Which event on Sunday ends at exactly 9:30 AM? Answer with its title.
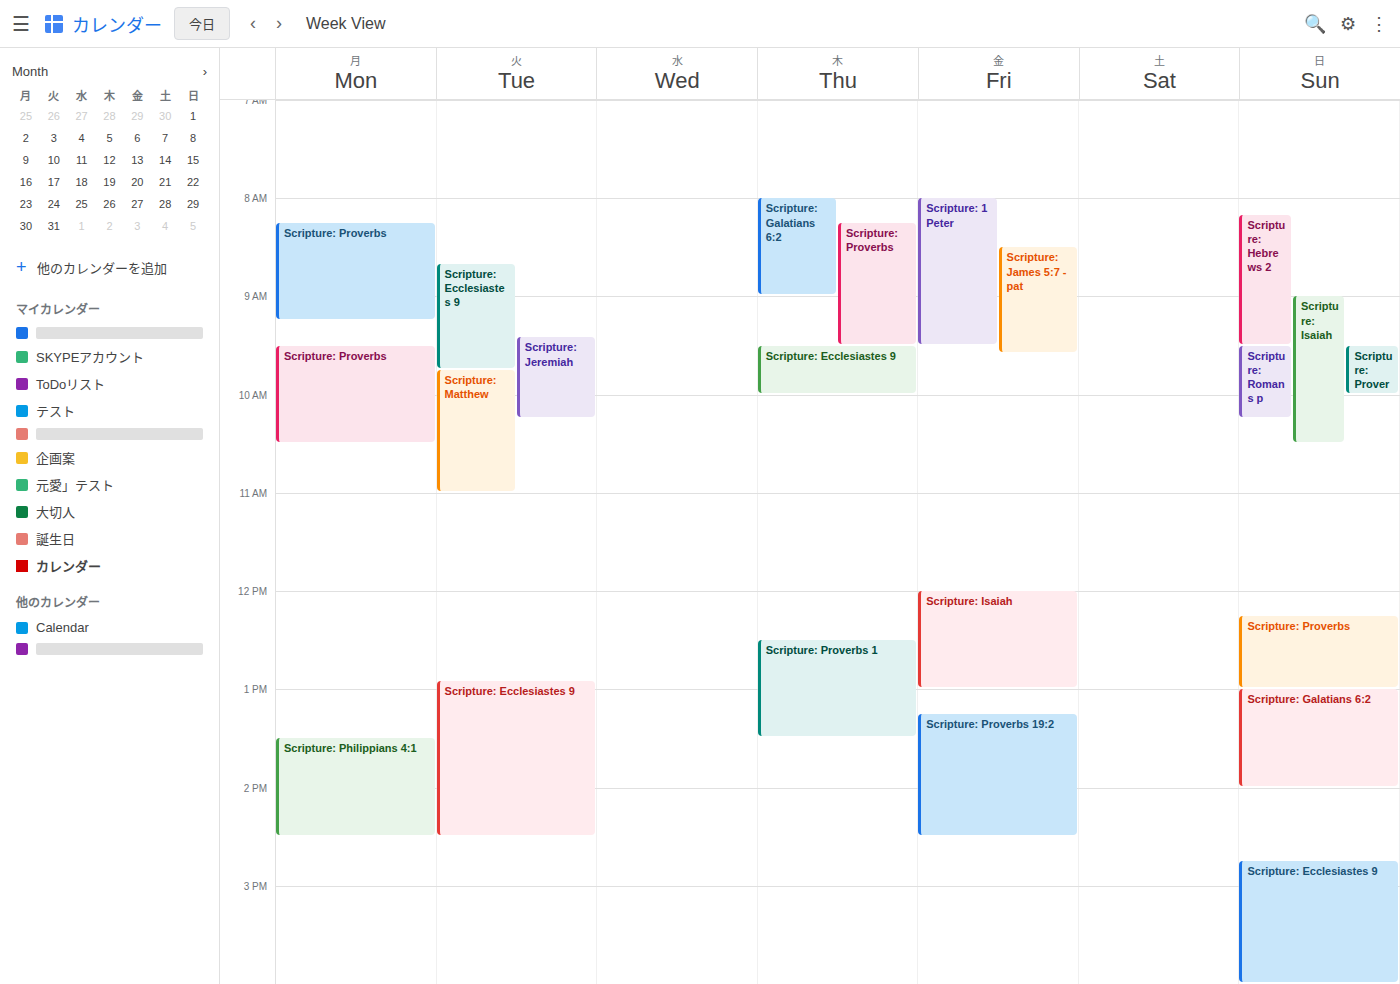
"Scripture: Hebrews 2"